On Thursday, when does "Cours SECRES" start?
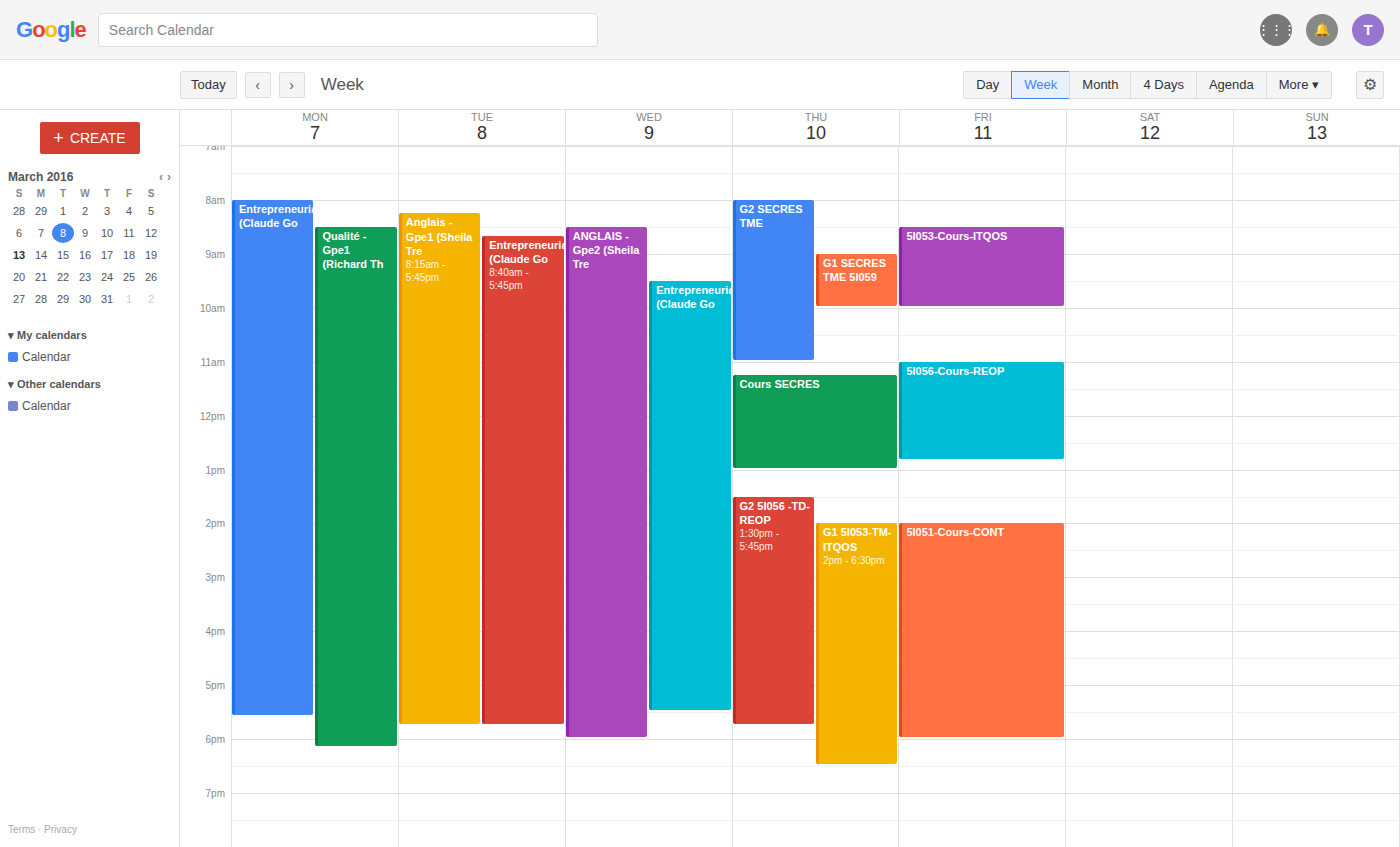
11:15 AM